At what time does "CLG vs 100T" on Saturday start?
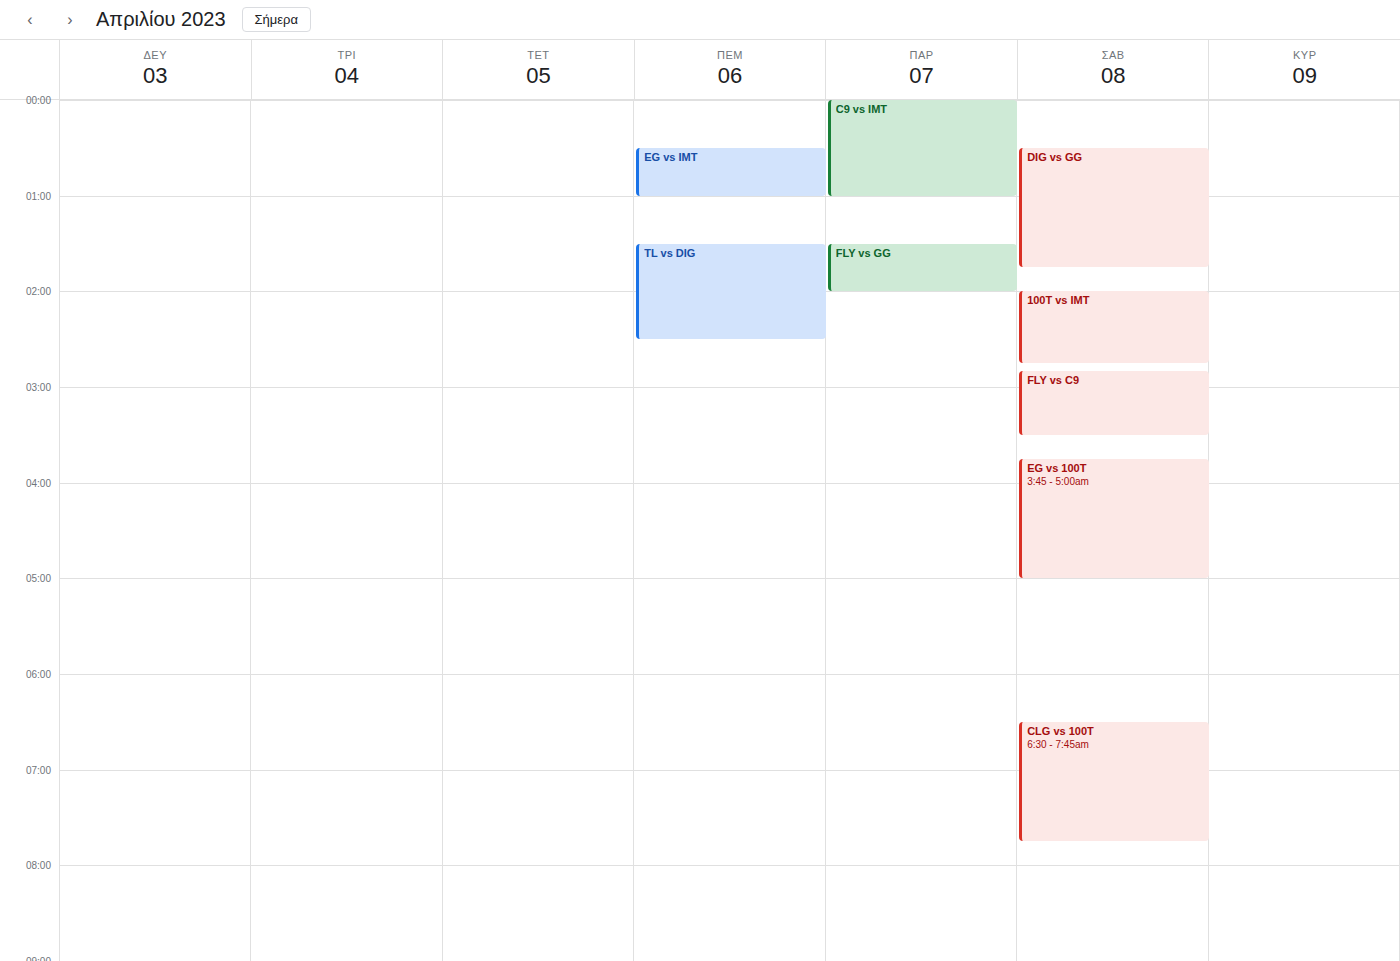
6:30 AM